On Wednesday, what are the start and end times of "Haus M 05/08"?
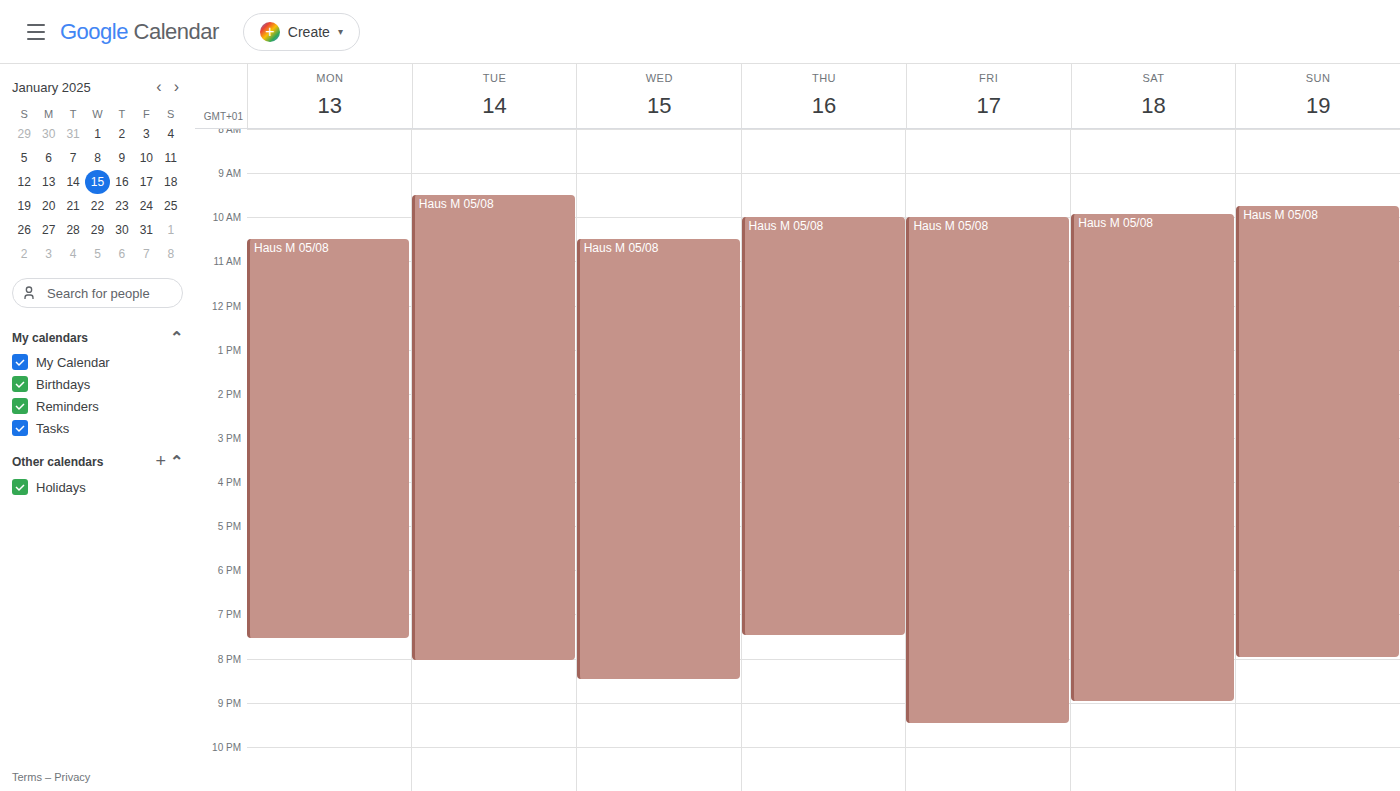
10:30 AM to 8:30 PM